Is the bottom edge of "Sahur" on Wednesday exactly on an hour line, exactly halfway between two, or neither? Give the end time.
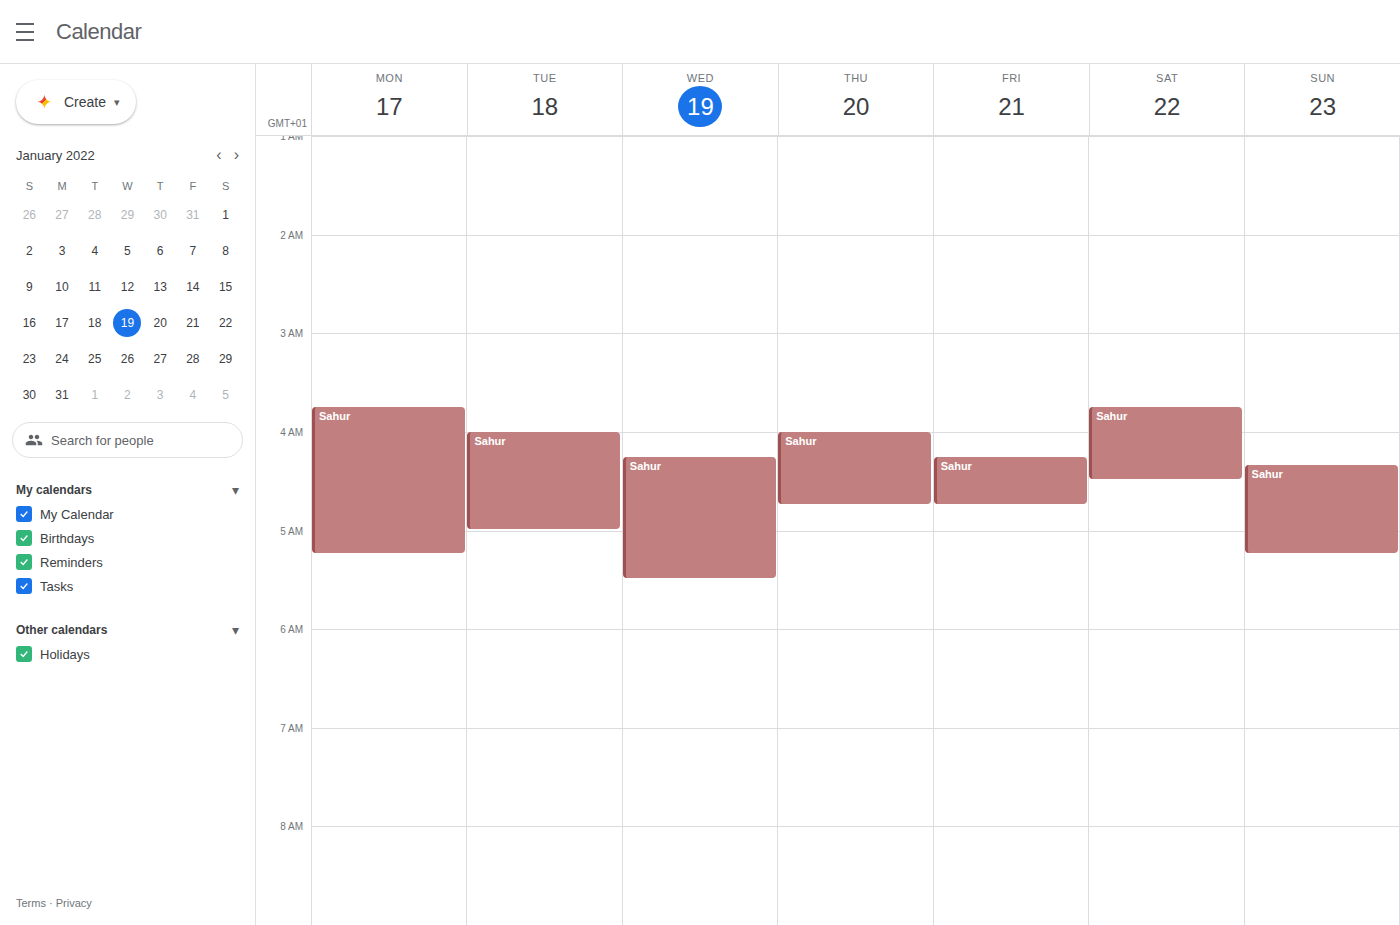
5:30 AM -- halfway between the 5 AM and 6 AM lines.